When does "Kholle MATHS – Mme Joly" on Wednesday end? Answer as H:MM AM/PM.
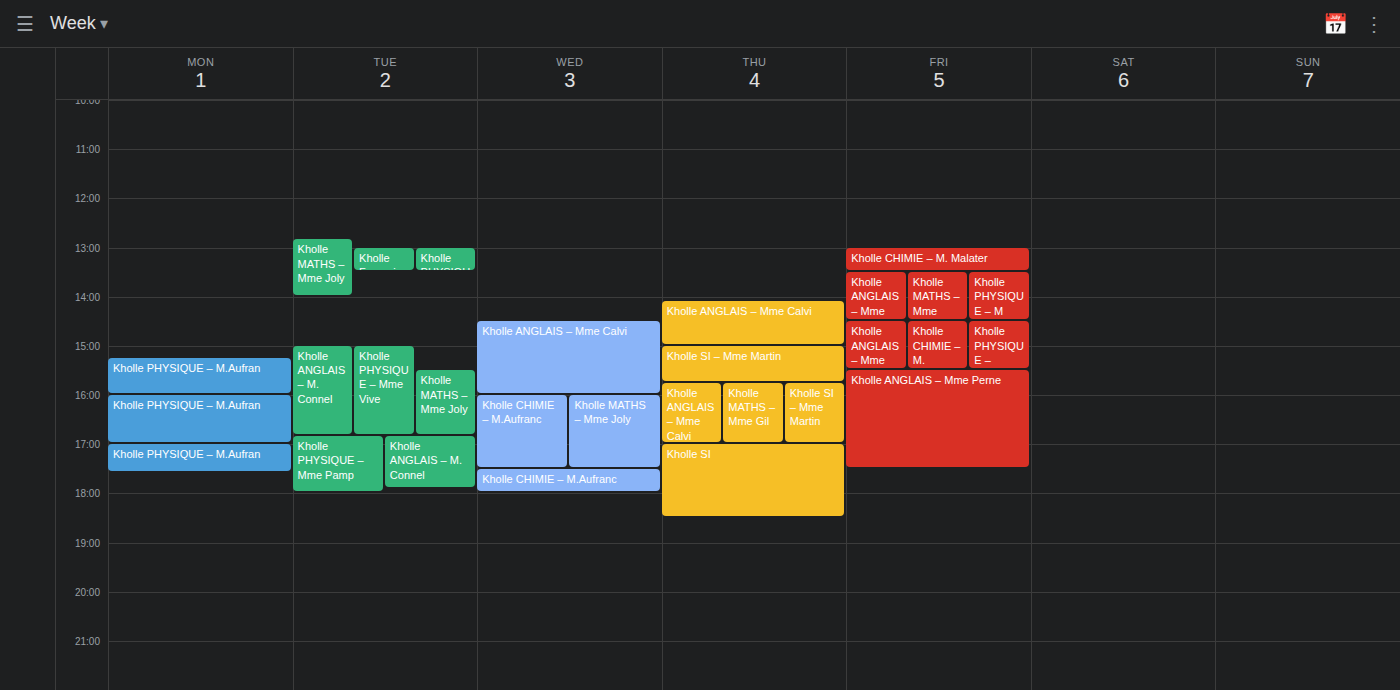
5:30 PM